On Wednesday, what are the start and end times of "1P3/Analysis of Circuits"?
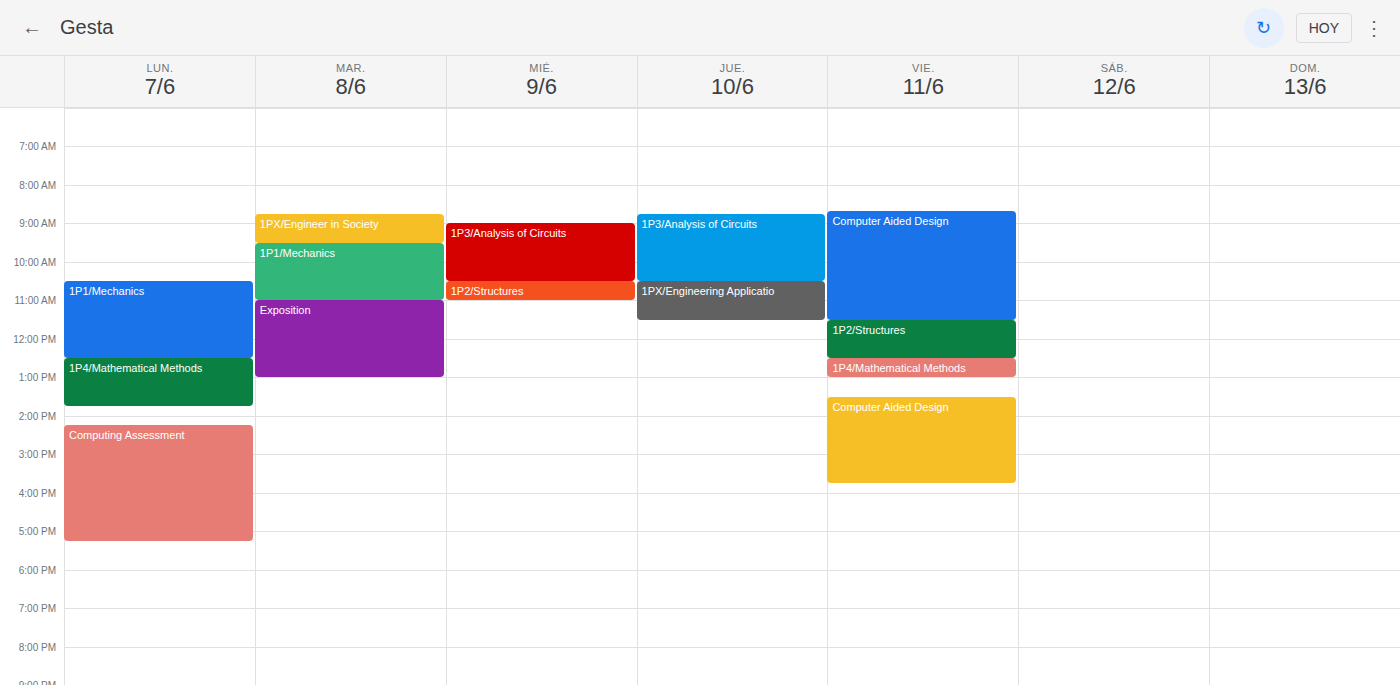
9:00 AM to 10:30 AM